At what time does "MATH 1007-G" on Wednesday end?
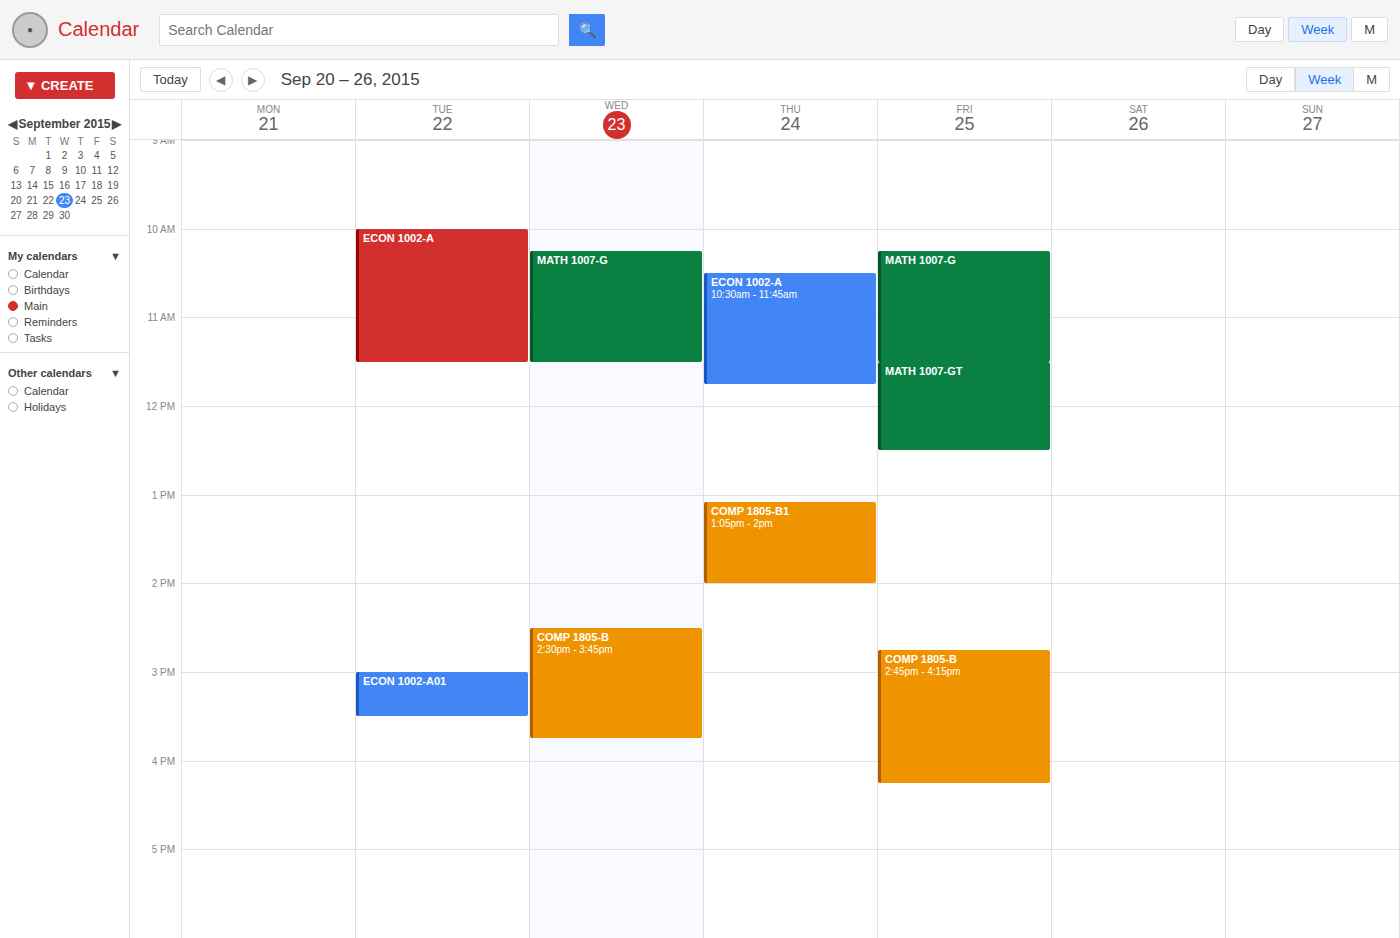
11:30 AM